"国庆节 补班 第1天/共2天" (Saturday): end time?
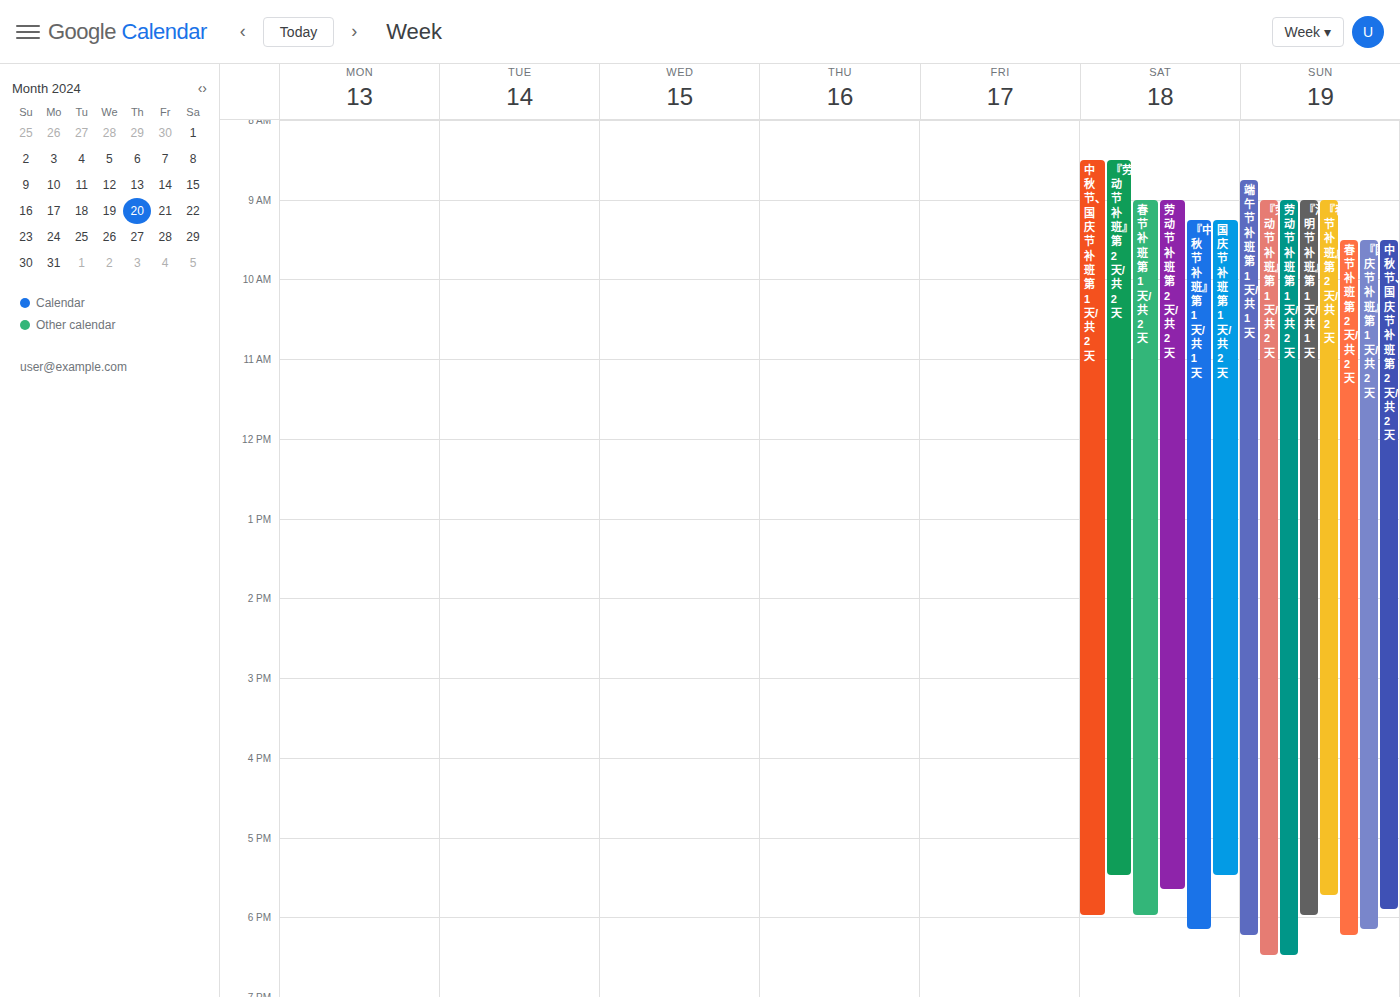
5:30 PM